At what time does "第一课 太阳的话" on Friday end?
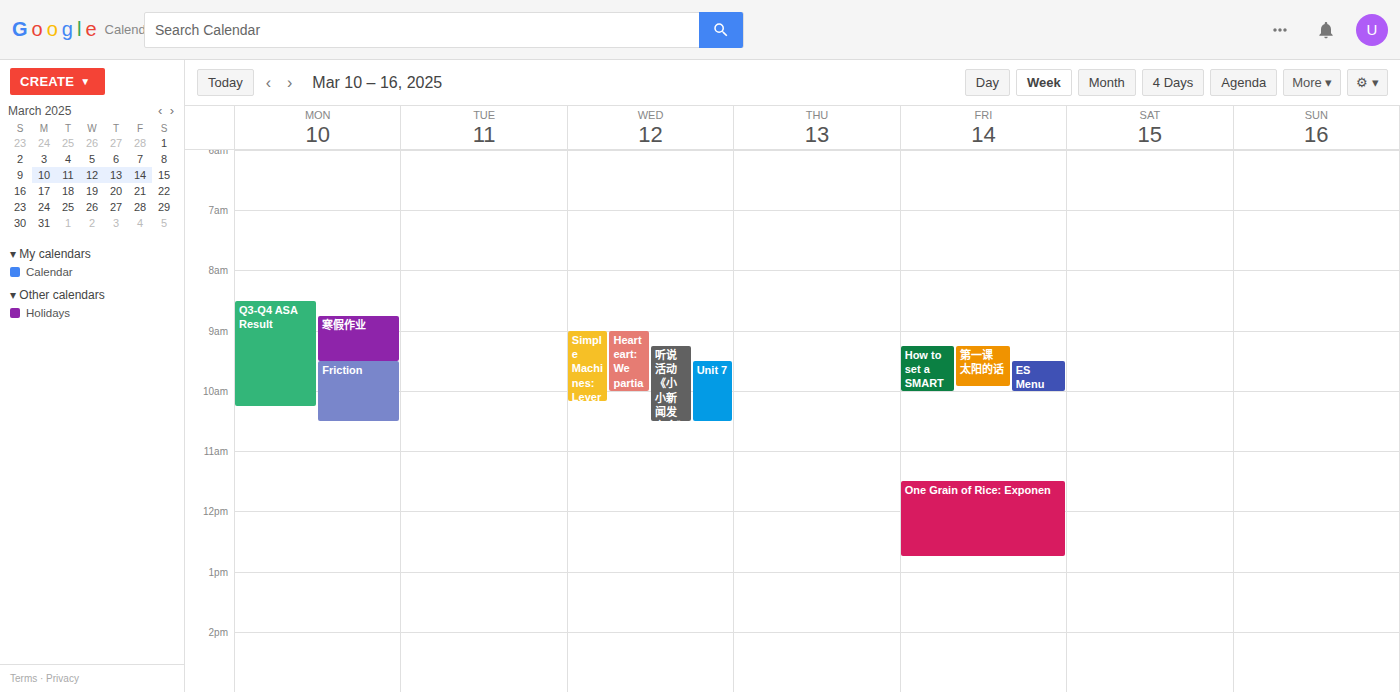
9:55 AM